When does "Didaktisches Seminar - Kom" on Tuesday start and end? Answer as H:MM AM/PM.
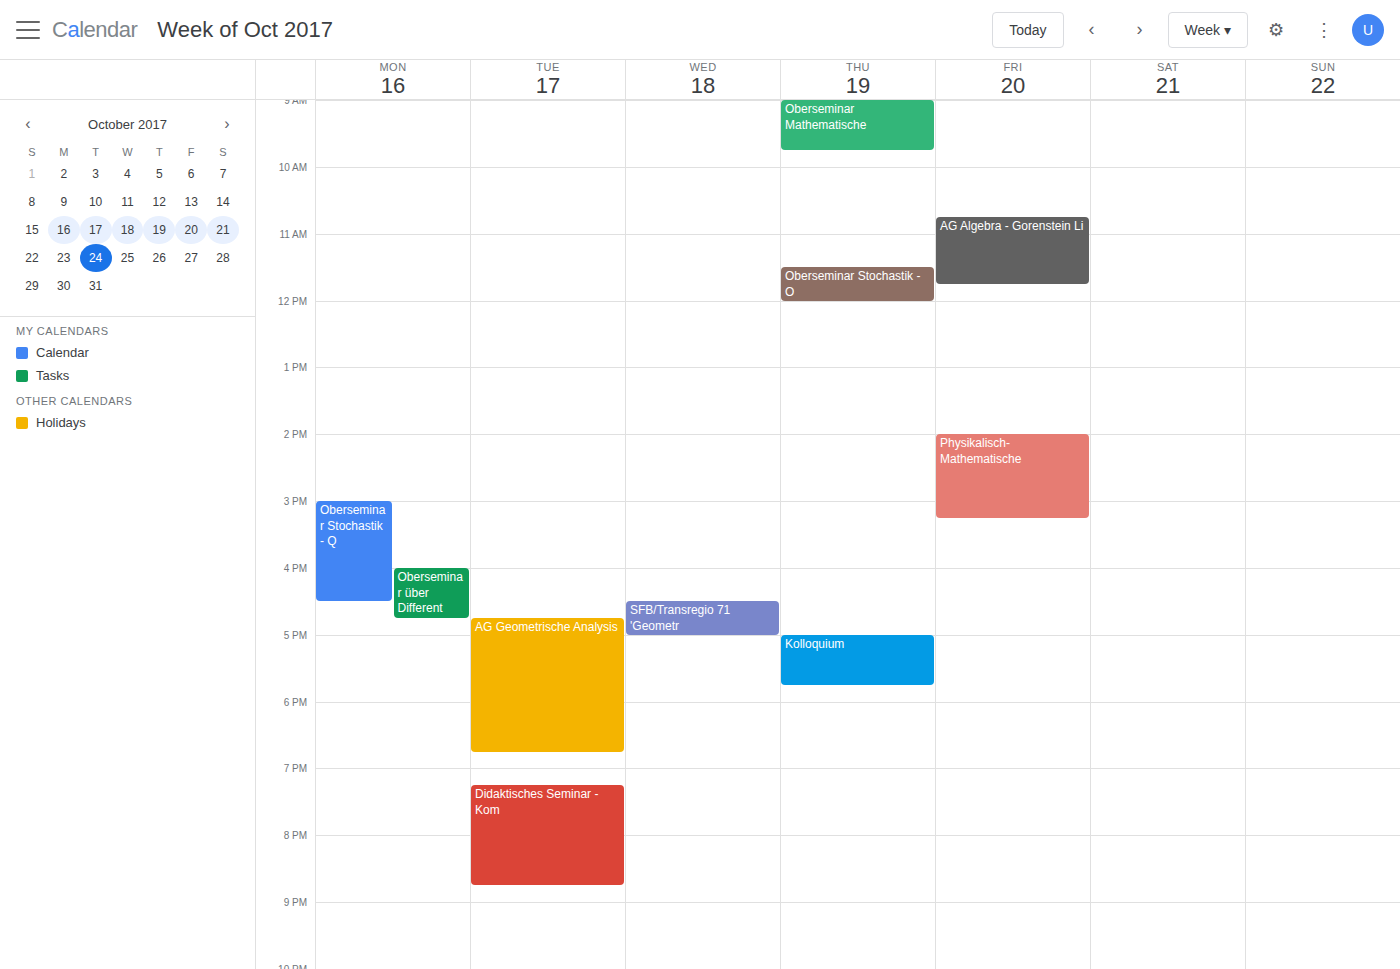
7:15 PM to 8:45 PM